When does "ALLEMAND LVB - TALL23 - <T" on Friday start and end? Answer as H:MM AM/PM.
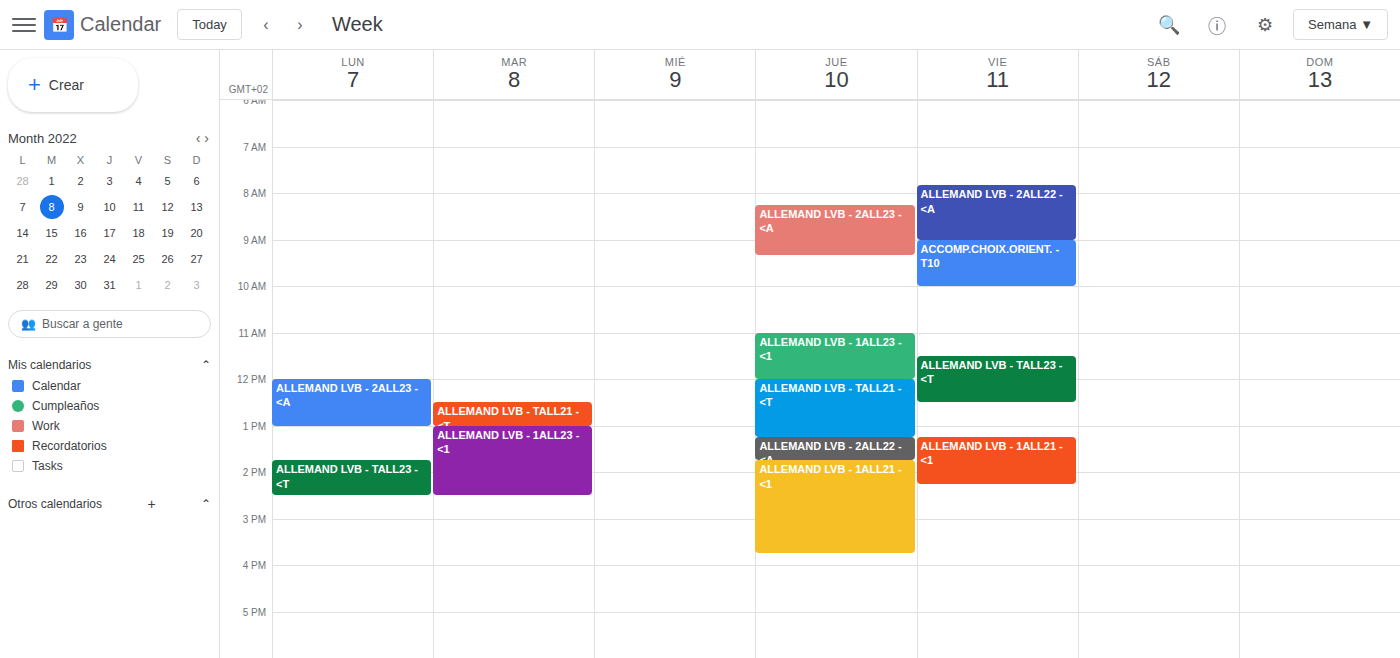
11:30 AM to 12:30 PM